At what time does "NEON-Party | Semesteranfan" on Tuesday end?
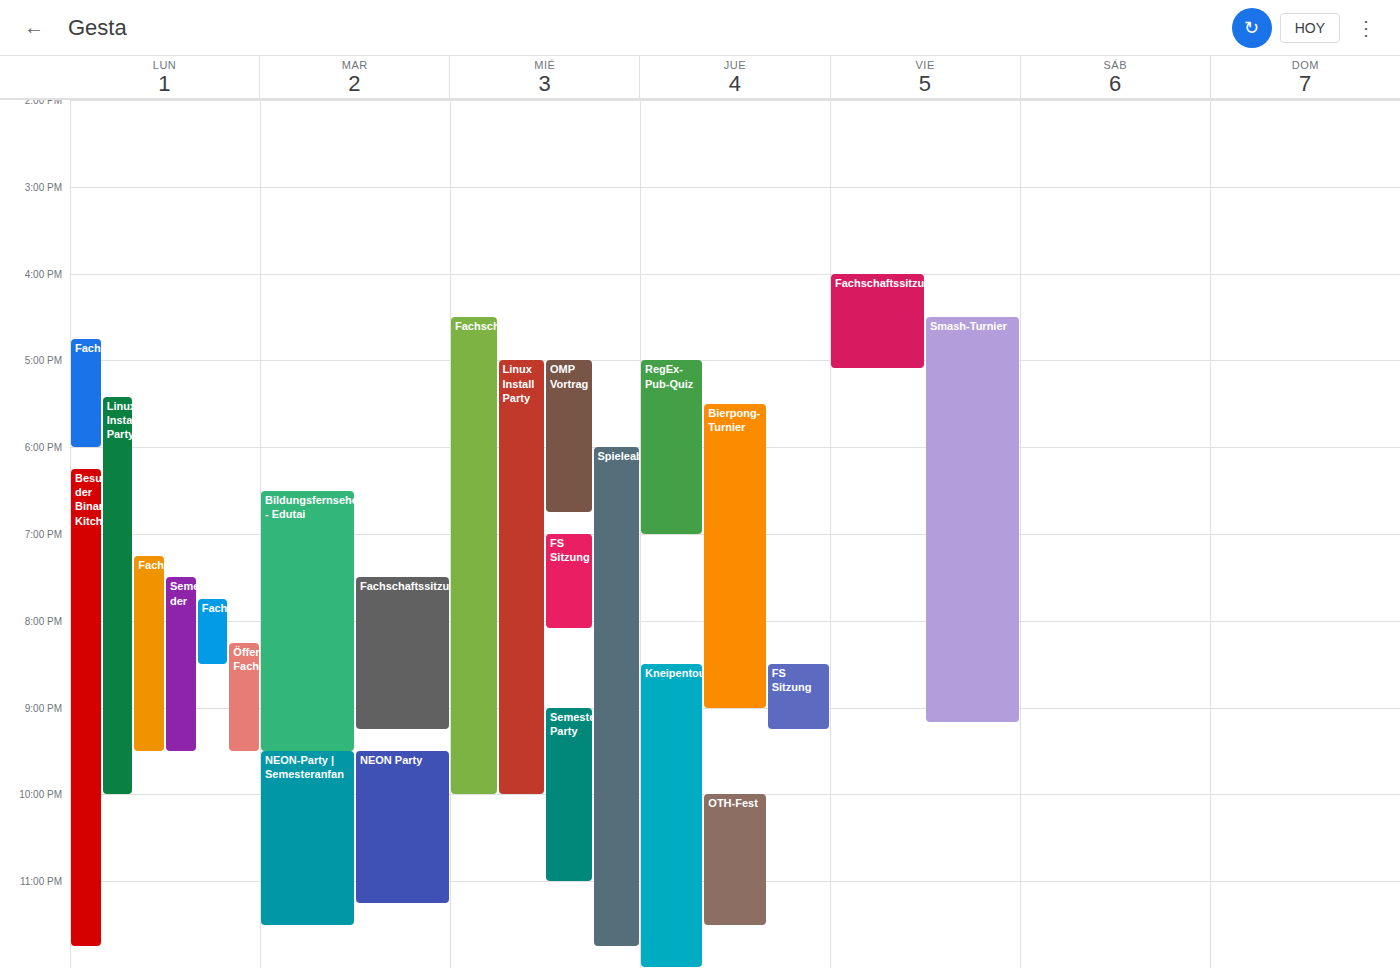
11:30 PM